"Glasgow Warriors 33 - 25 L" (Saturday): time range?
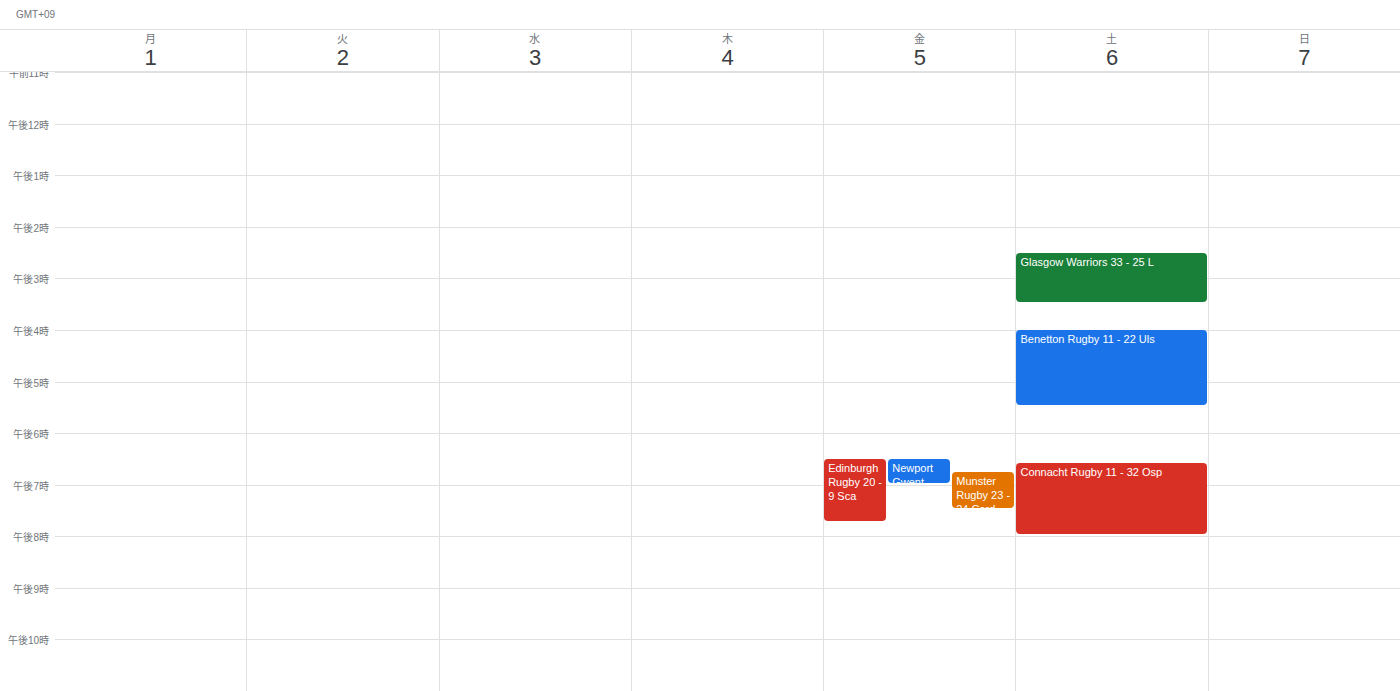
14:30 to 15:30